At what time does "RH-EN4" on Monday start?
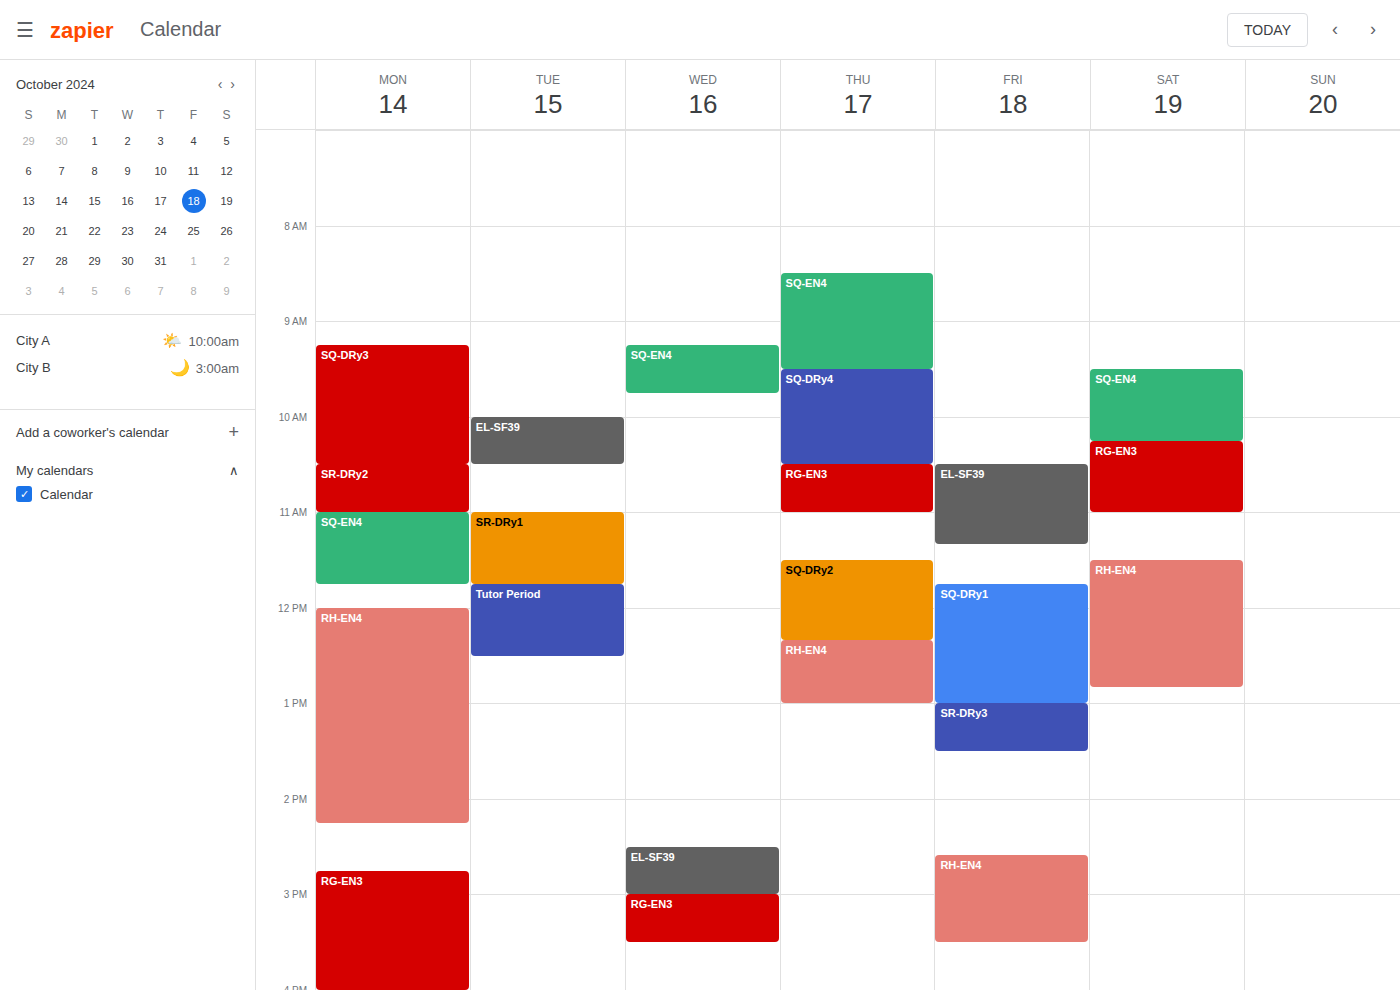
12:00 PM